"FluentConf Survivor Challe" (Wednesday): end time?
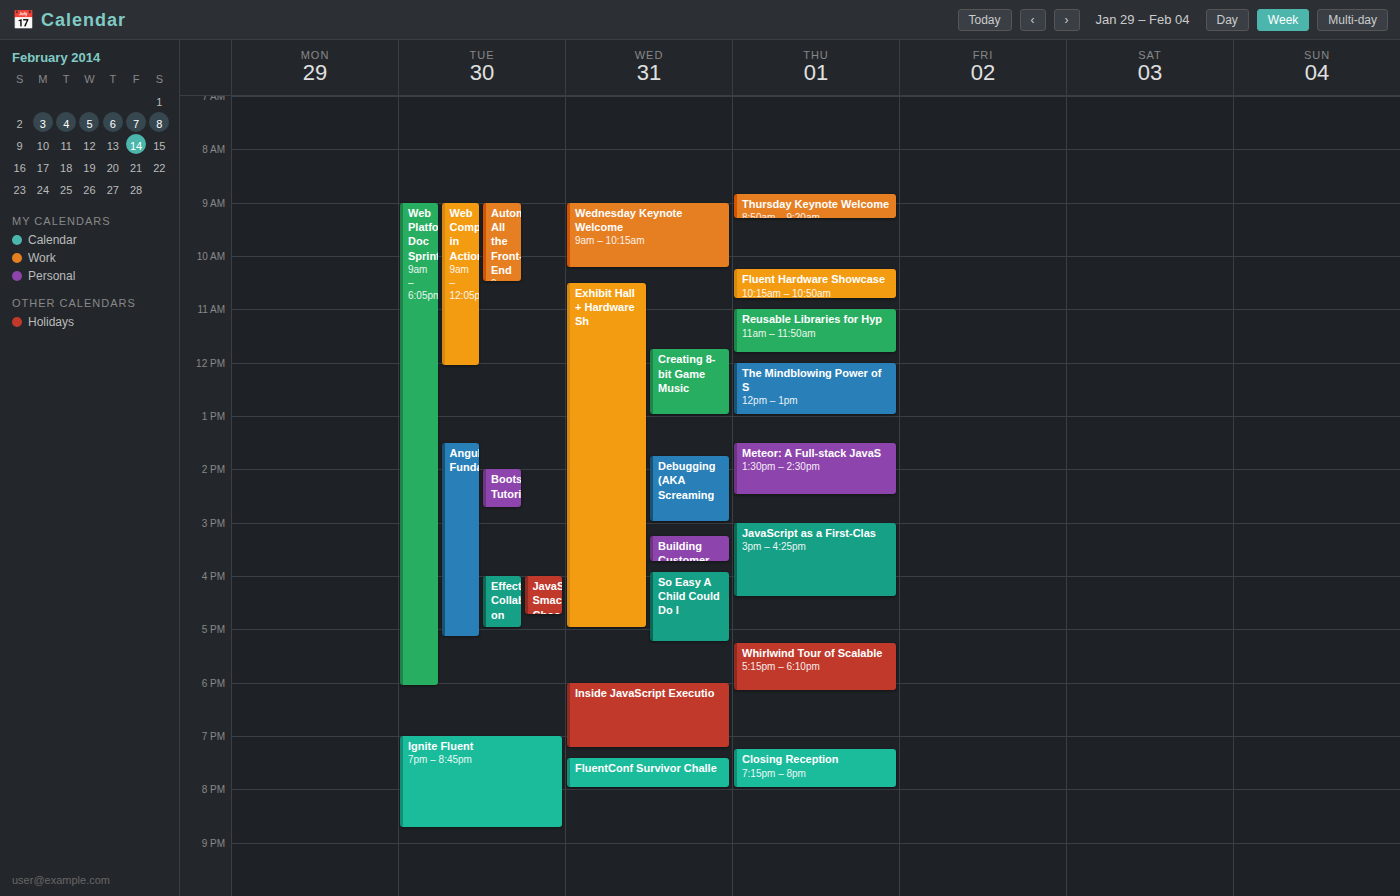
8:00 PM